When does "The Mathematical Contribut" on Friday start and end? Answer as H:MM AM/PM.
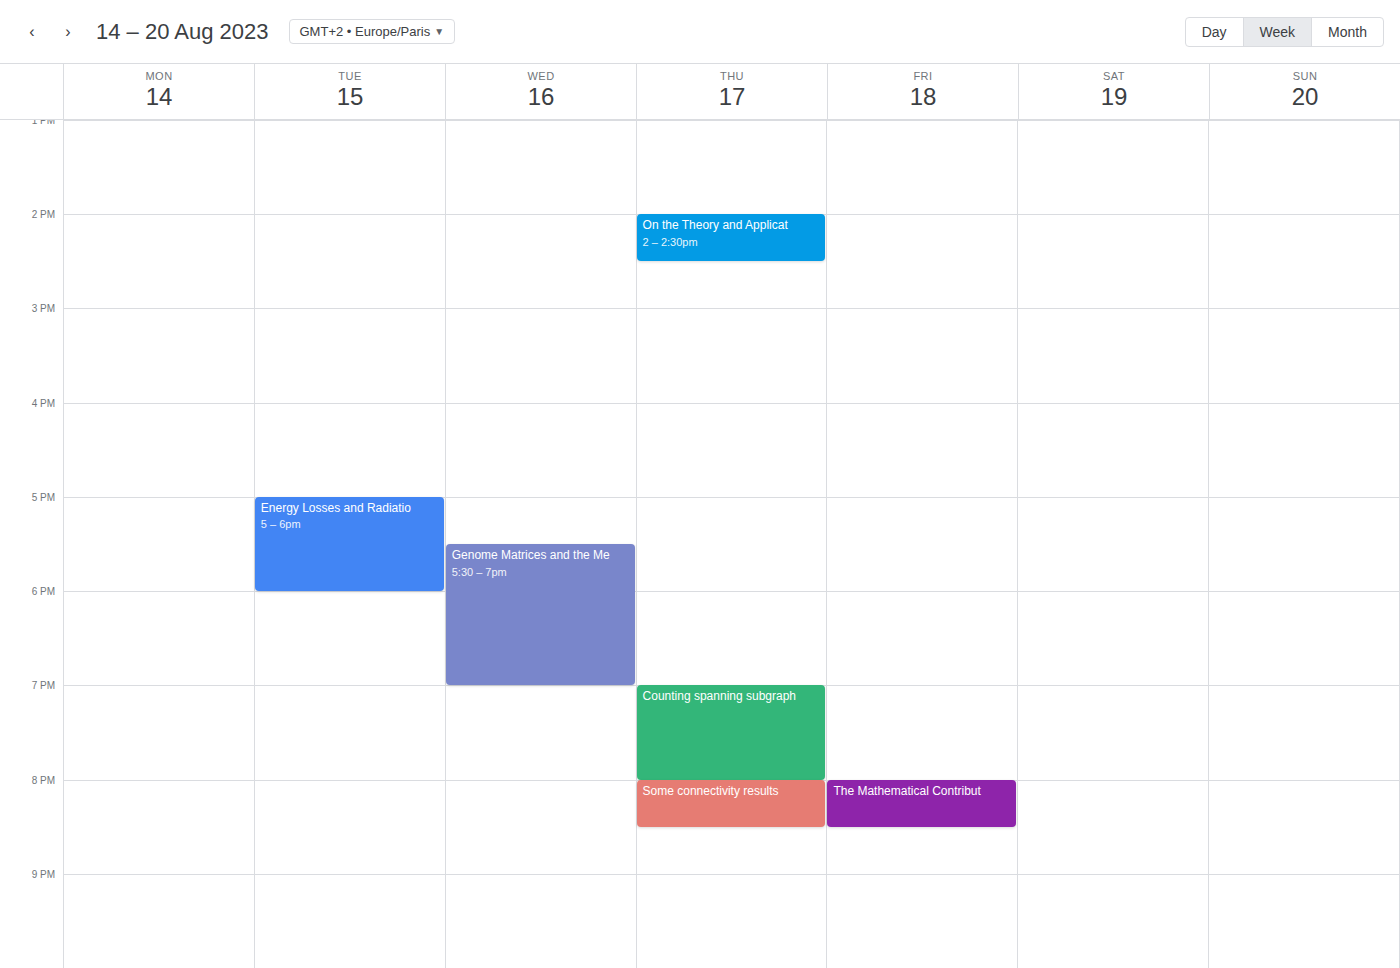
8:00 PM to 8:30 PM